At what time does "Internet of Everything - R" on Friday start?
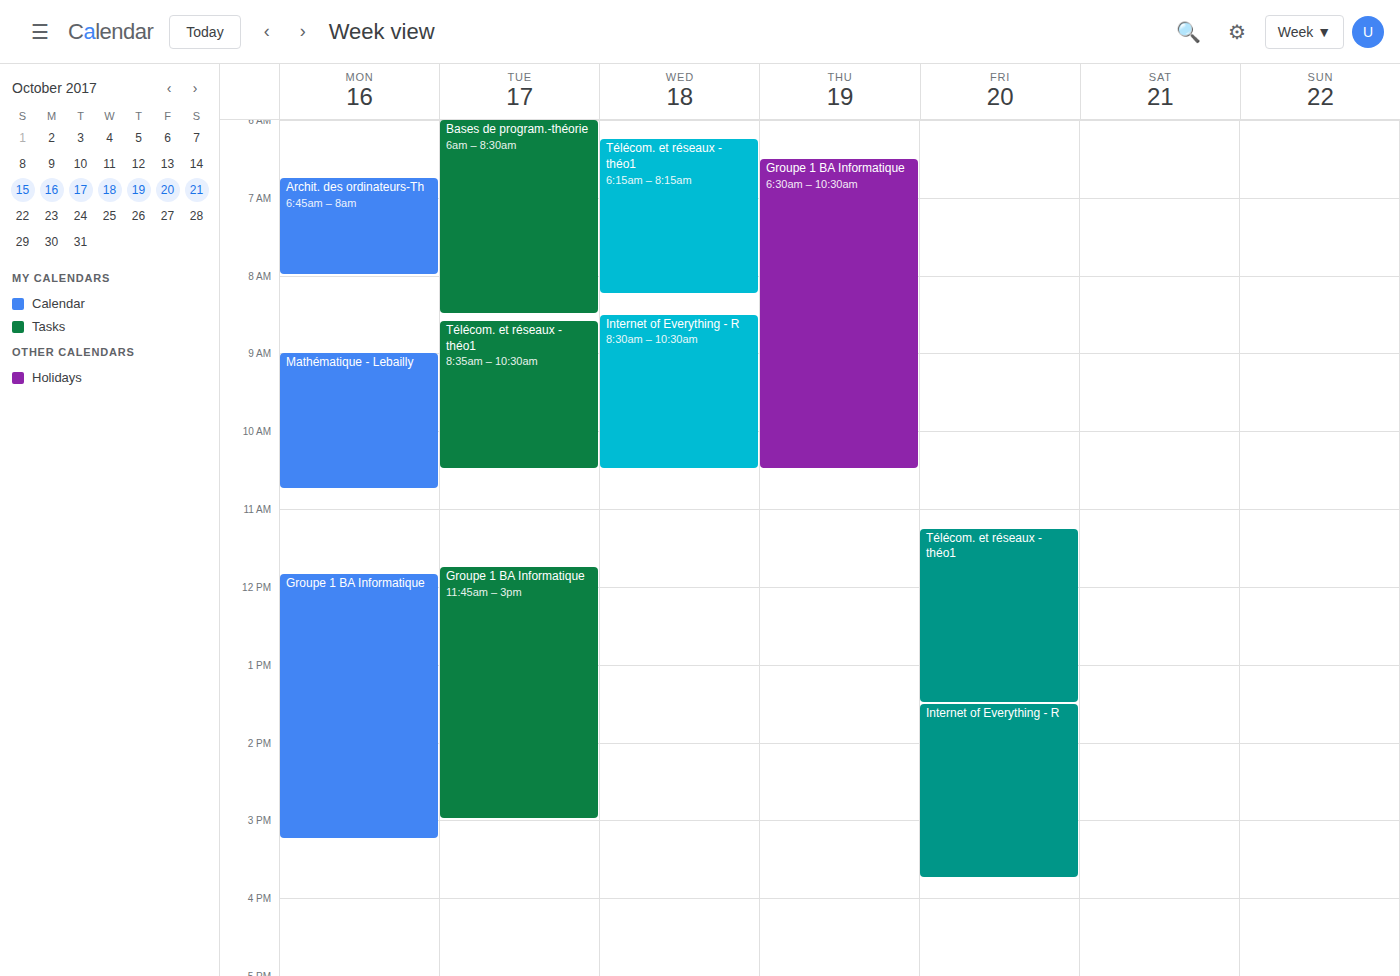
1:30 PM